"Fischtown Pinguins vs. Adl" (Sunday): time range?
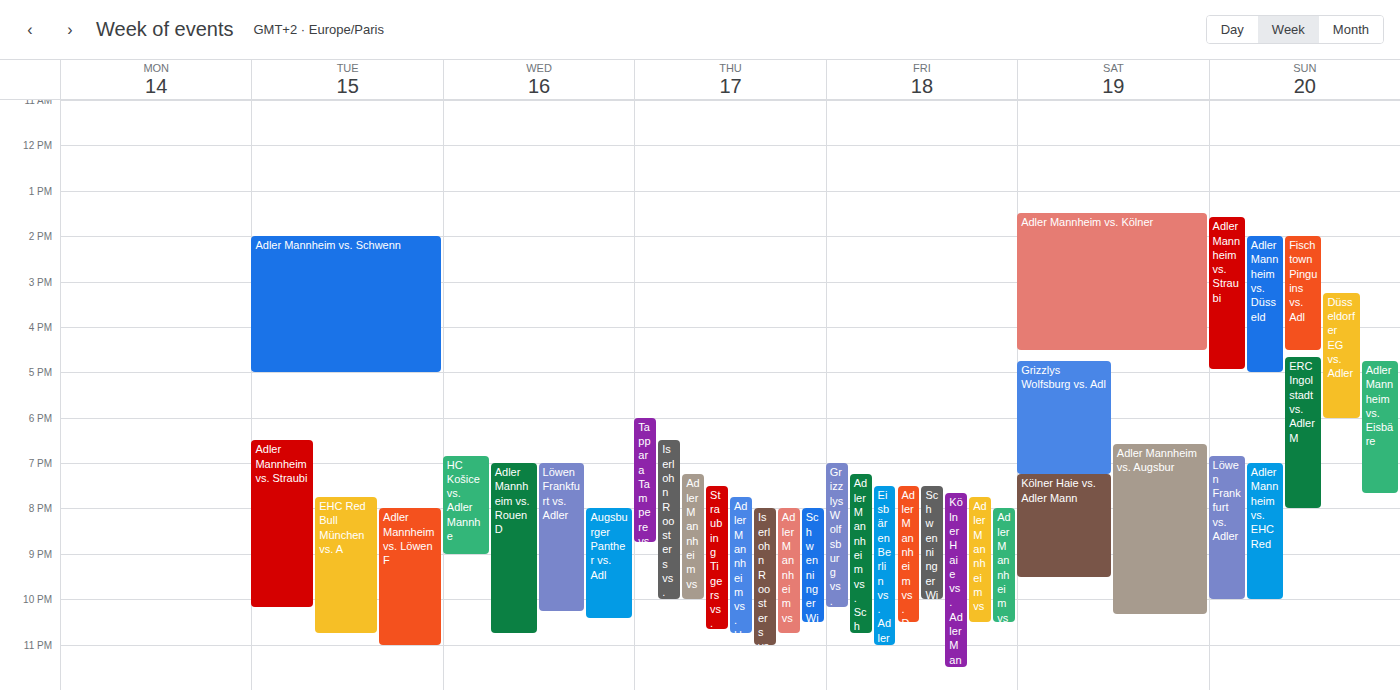
2:00 PM to 4:30 PM